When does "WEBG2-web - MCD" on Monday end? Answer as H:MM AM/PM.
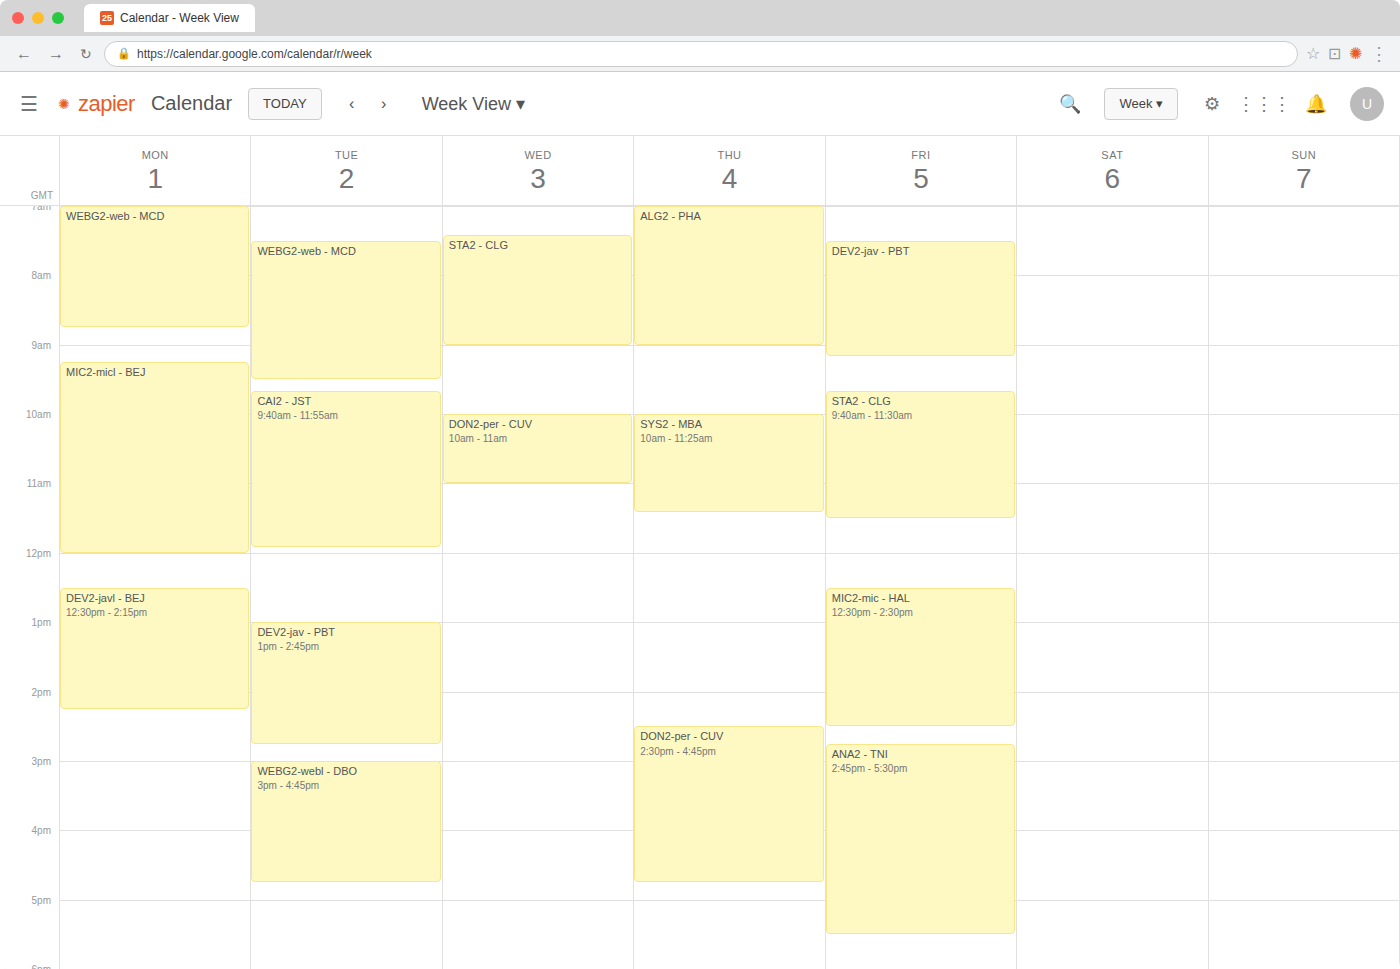
8:45 AM